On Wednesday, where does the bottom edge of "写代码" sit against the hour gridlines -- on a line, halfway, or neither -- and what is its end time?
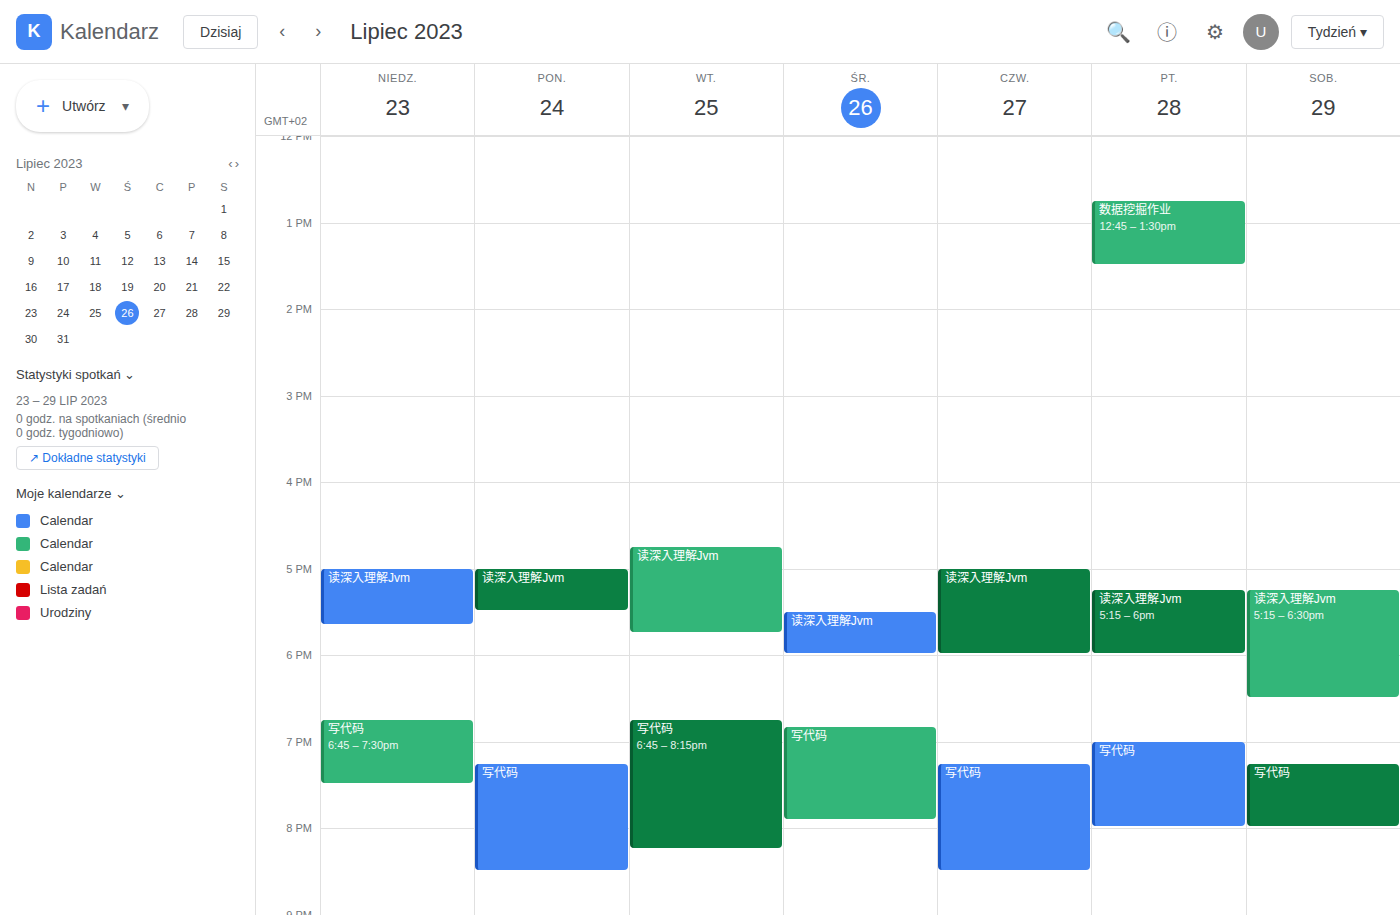
19:55 -- neither: 55 minutes below the 19:00 line and 5 minutes above the 20:00 line.